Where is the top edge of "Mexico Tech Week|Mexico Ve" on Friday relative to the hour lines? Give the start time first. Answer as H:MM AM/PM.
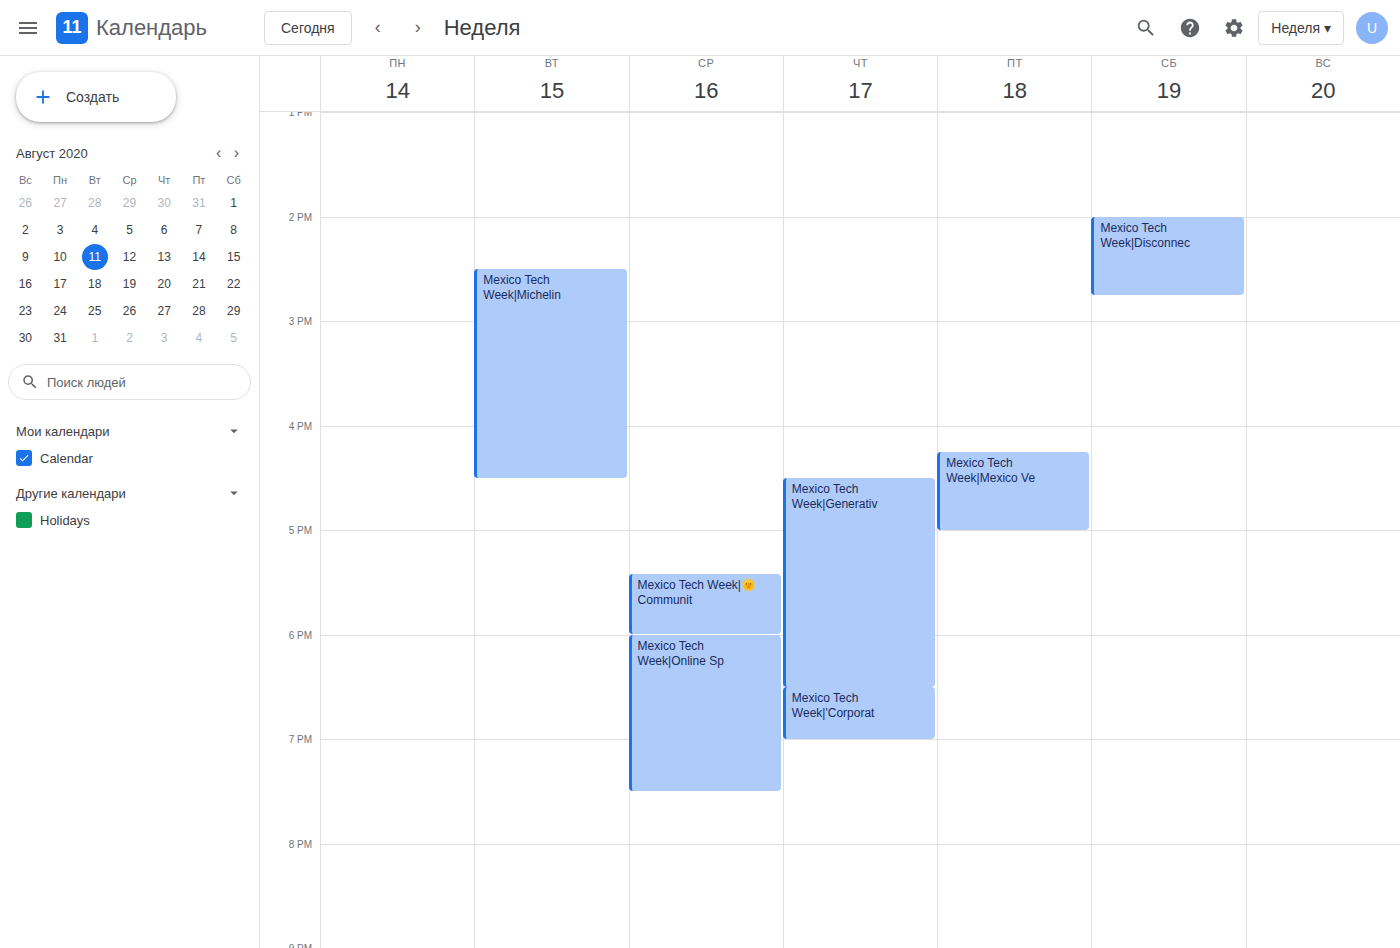
4:15 PM -- neither: a quarter of the way from the 4 PM line to the 5 PM line.